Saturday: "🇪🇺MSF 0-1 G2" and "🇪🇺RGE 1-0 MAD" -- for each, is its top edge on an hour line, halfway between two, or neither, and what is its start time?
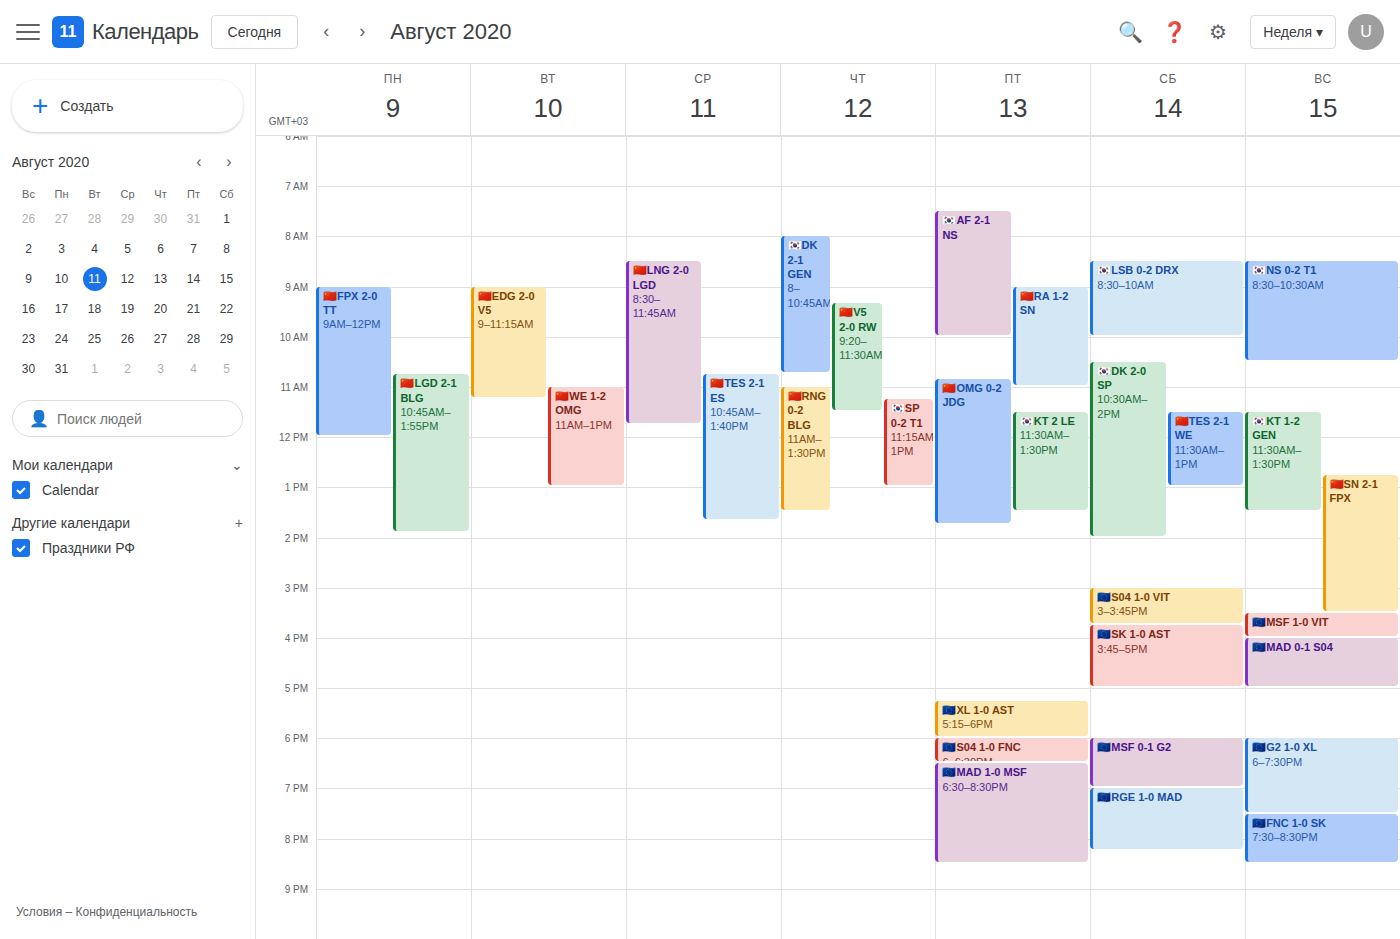
"🇪🇺MSF 0-1 G2": 6:00 PM, exactly on the 6 PM line. "🇪🇺RGE 1-0 MAD": 7:00 PM, exactly on the 7 PM line.